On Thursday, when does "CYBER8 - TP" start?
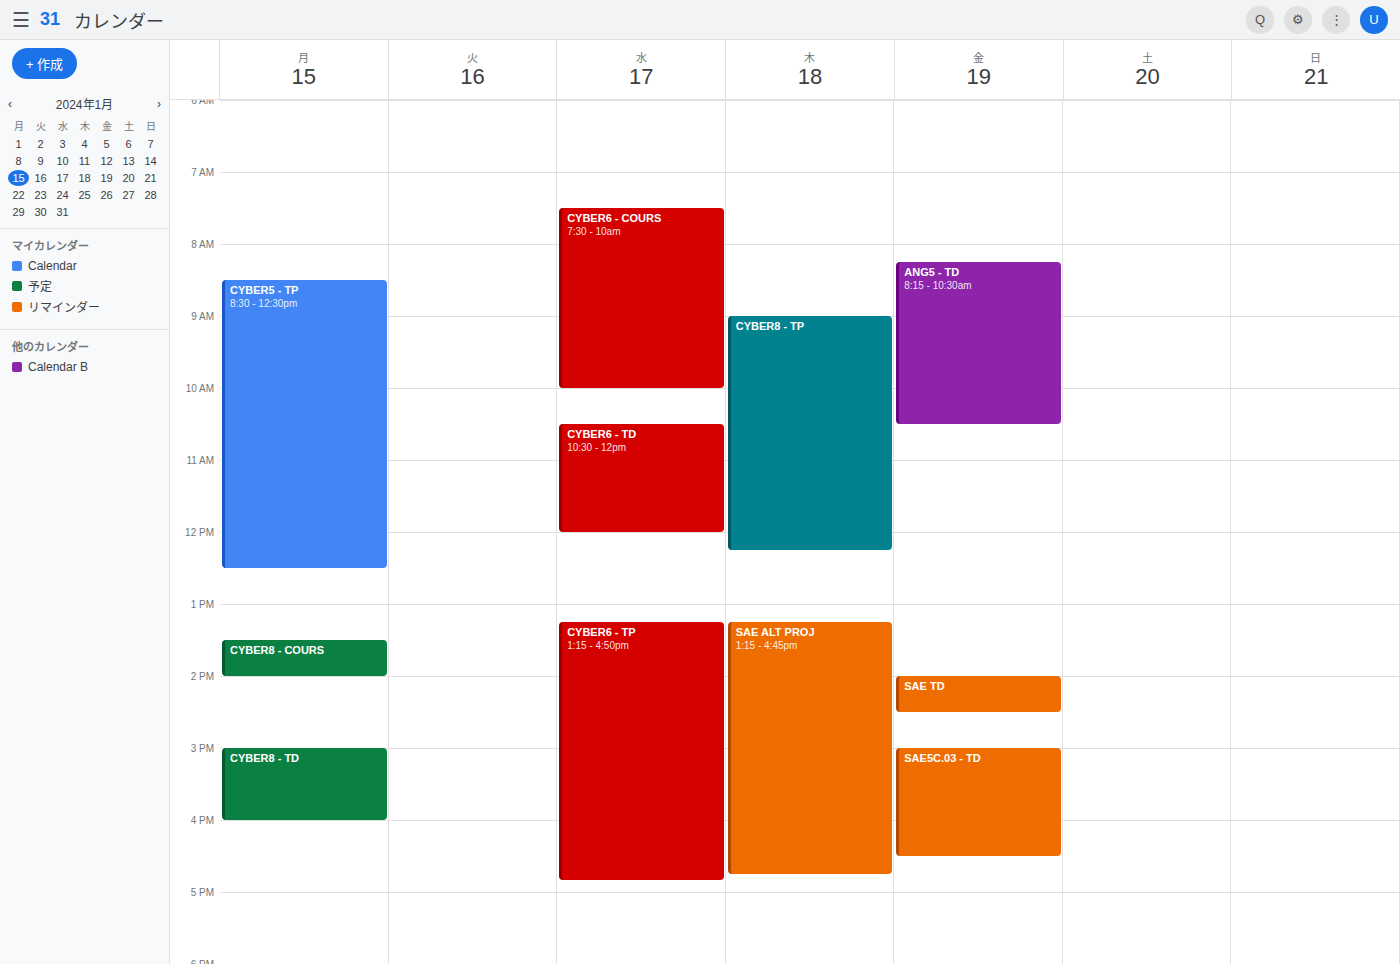
9:00 AM